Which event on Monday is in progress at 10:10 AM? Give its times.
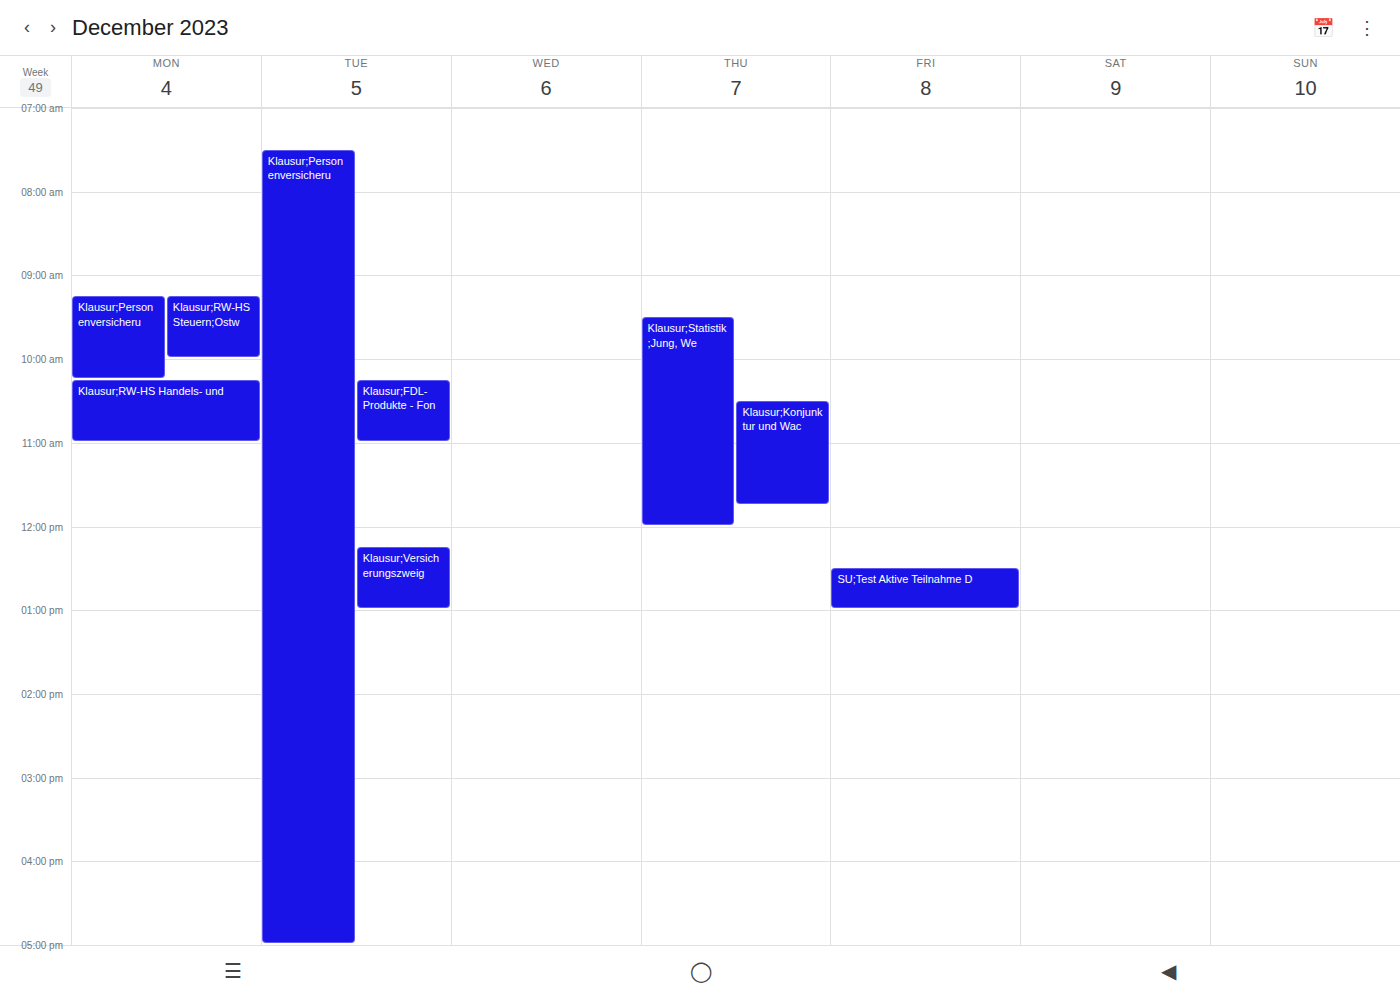
"Klausur;Personenversicheru", 9:15 AM to 10:15 AM